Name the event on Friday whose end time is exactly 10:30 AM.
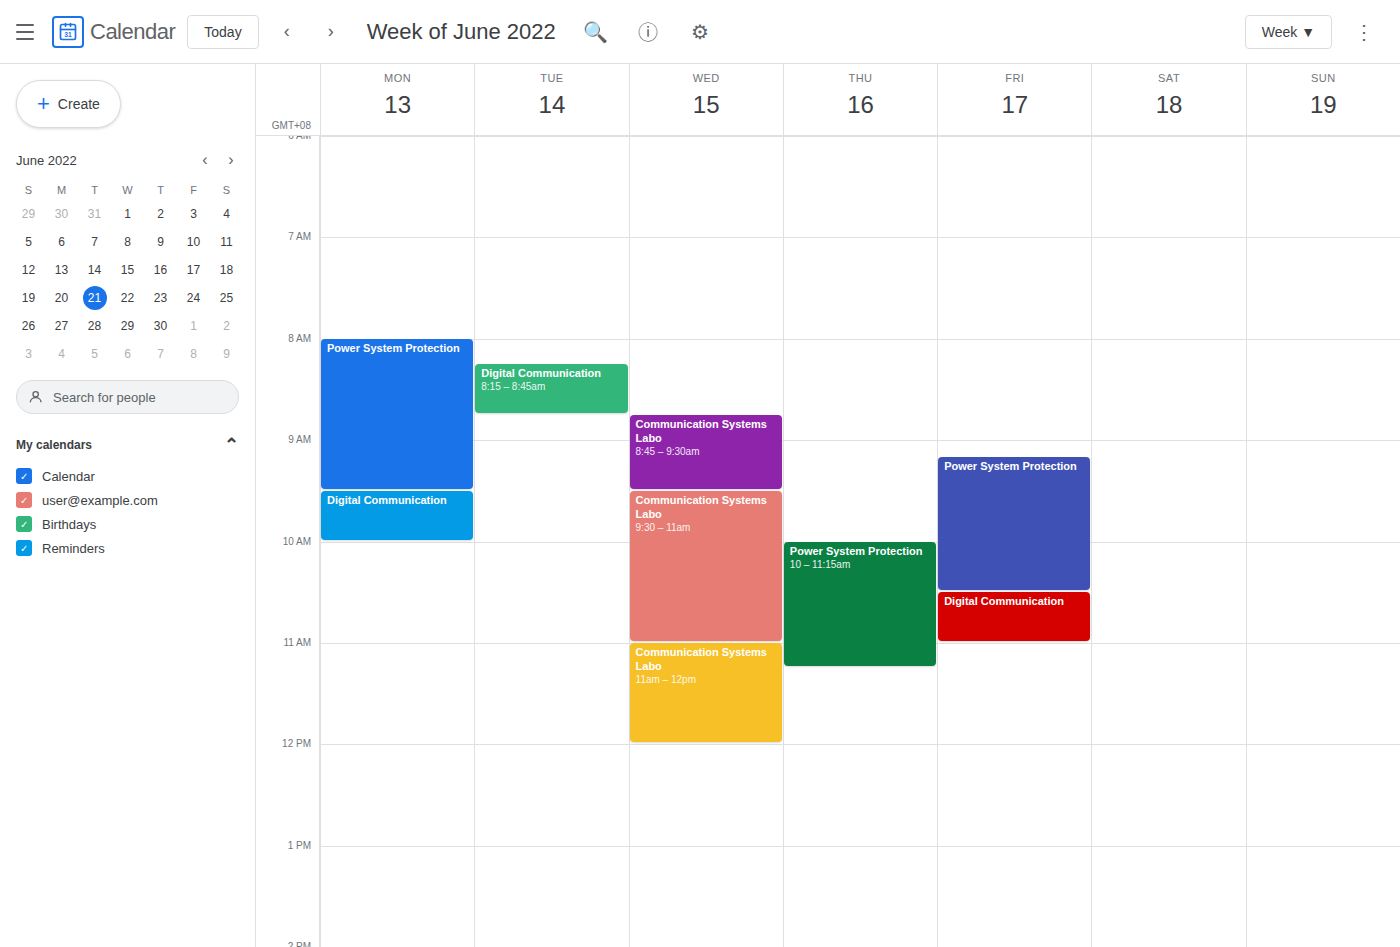
"Power System Protection"